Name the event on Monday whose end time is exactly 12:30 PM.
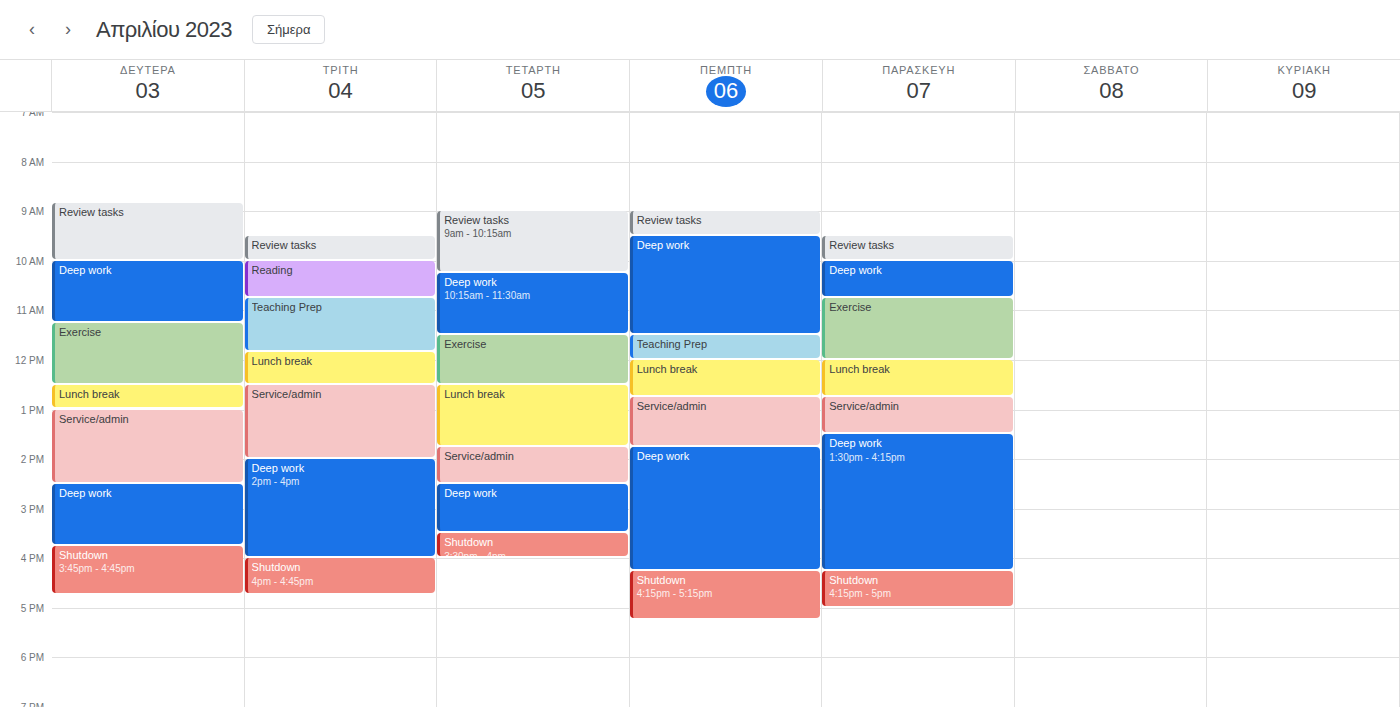
"Exercise"